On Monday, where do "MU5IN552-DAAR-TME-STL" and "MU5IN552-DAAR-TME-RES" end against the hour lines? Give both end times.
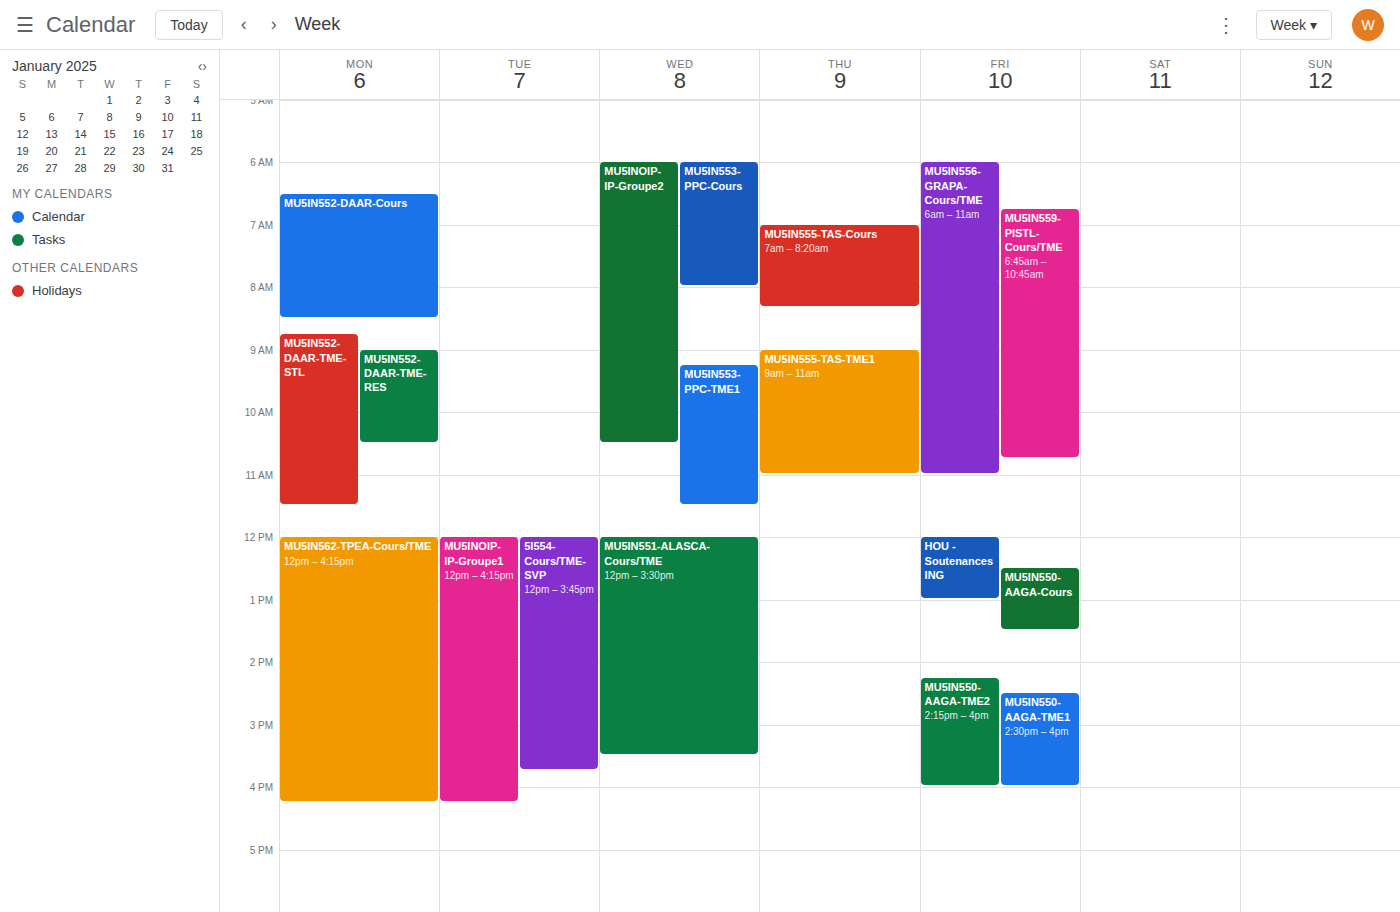
"MU5IN552-DAAR-TME-STL": 11:30, halfway between the 11:00 and 12:00 lines. "MU5IN552-DAAR-TME-RES": 10:30, halfway between the 10:00 and 11:00 lines.